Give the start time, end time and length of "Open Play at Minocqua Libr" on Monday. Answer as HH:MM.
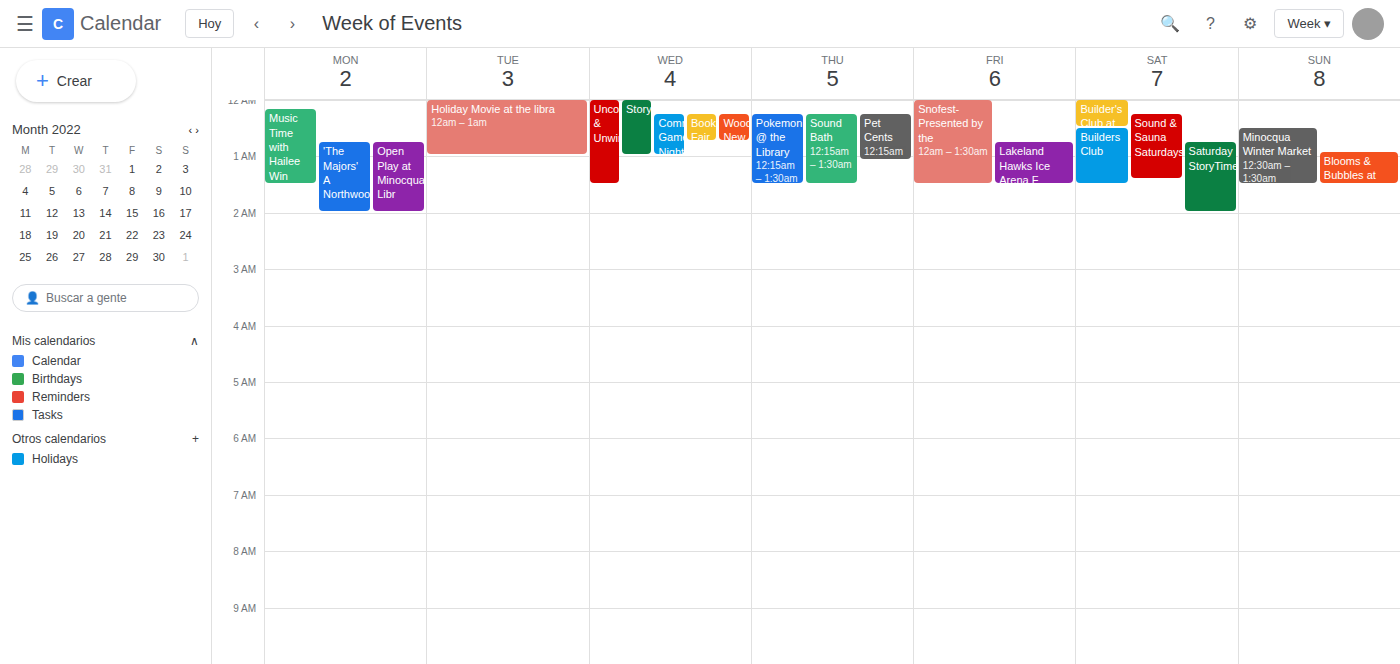
00:45 to 02:00, 1 hour 15 minutes